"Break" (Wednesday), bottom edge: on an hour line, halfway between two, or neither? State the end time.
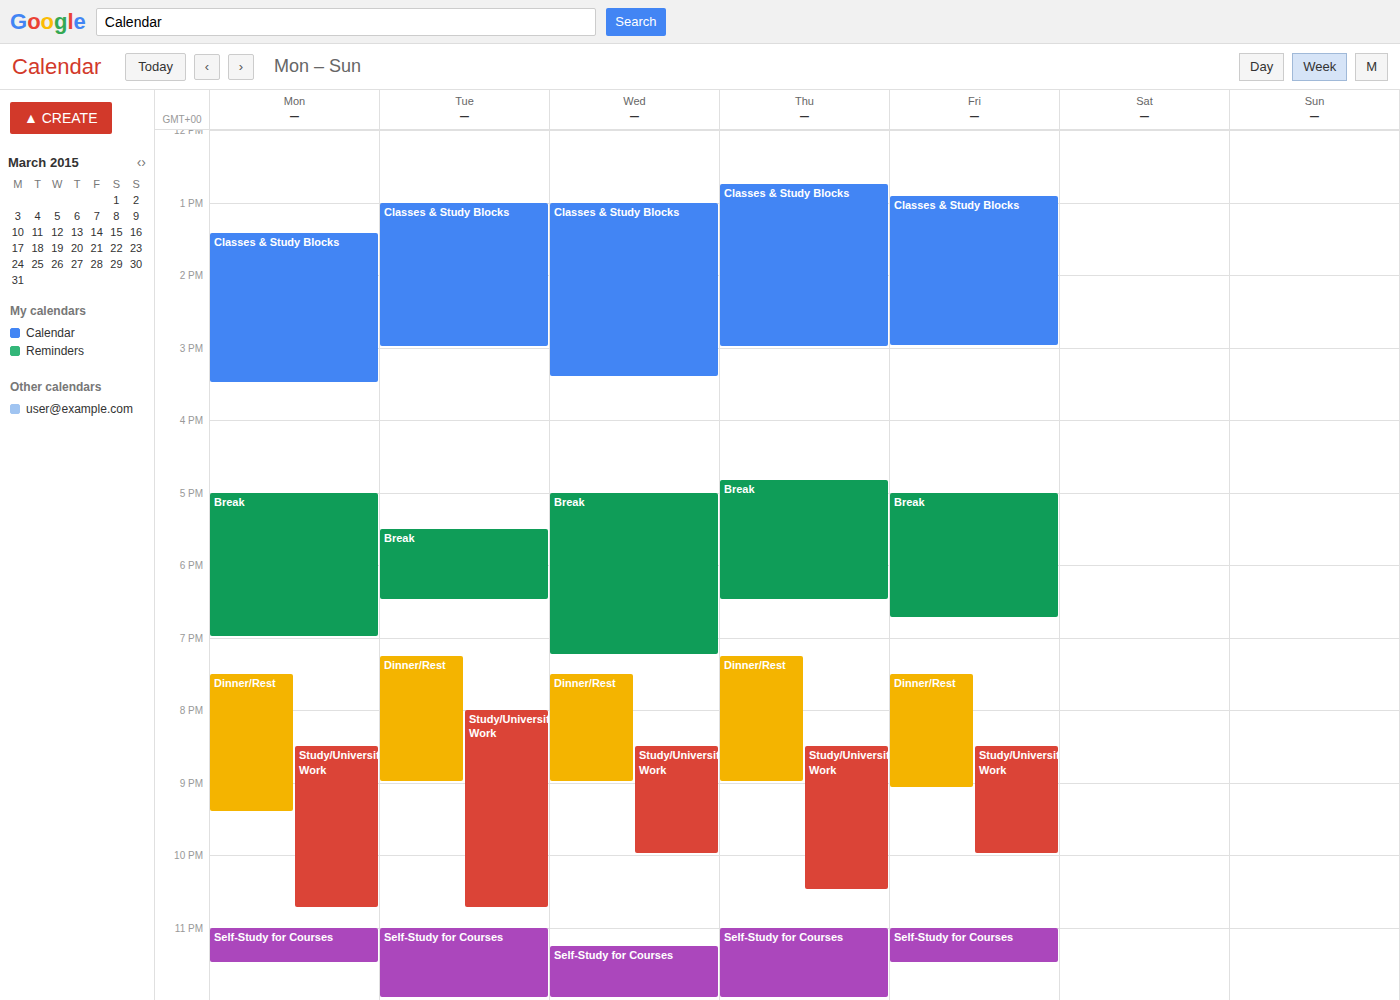
7:15 PM -- neither: a quarter of the way from the 7 PM line to the 8 PM line.